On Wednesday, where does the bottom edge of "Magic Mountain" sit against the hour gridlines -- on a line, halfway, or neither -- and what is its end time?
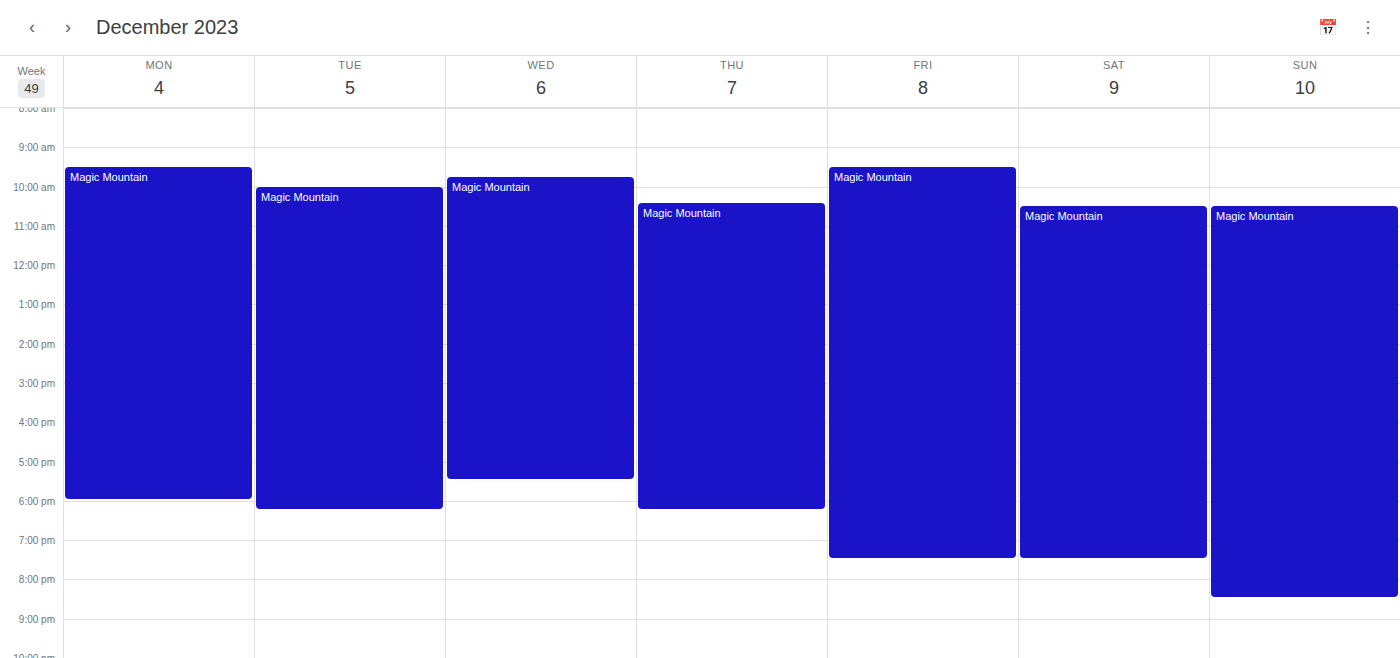
5:30 PM -- halfway between the 5 PM and 6 PM lines.